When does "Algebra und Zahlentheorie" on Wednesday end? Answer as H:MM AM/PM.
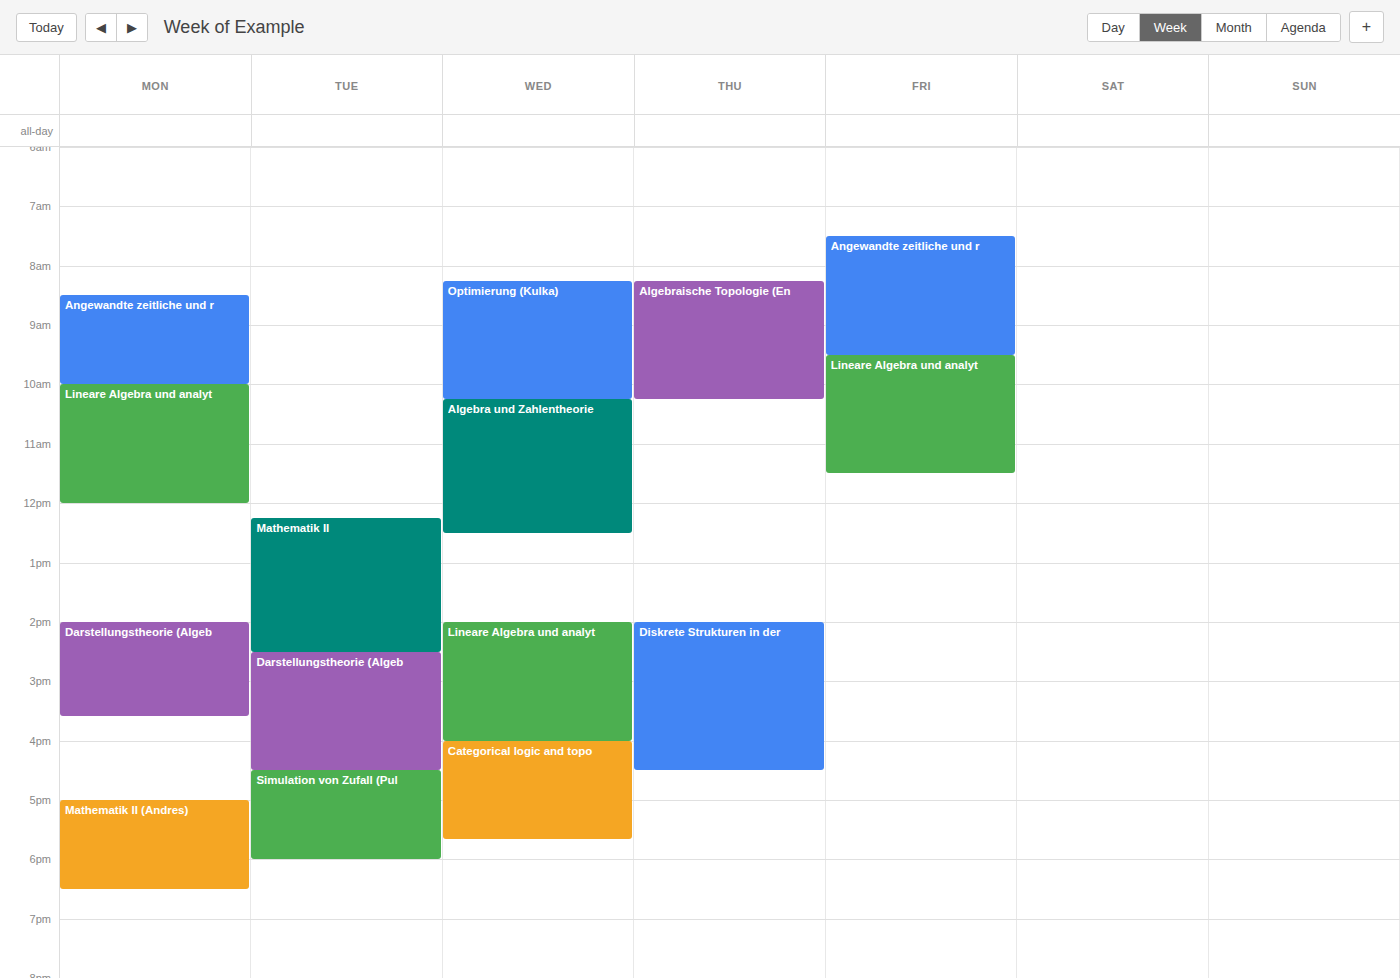
12:30 PM